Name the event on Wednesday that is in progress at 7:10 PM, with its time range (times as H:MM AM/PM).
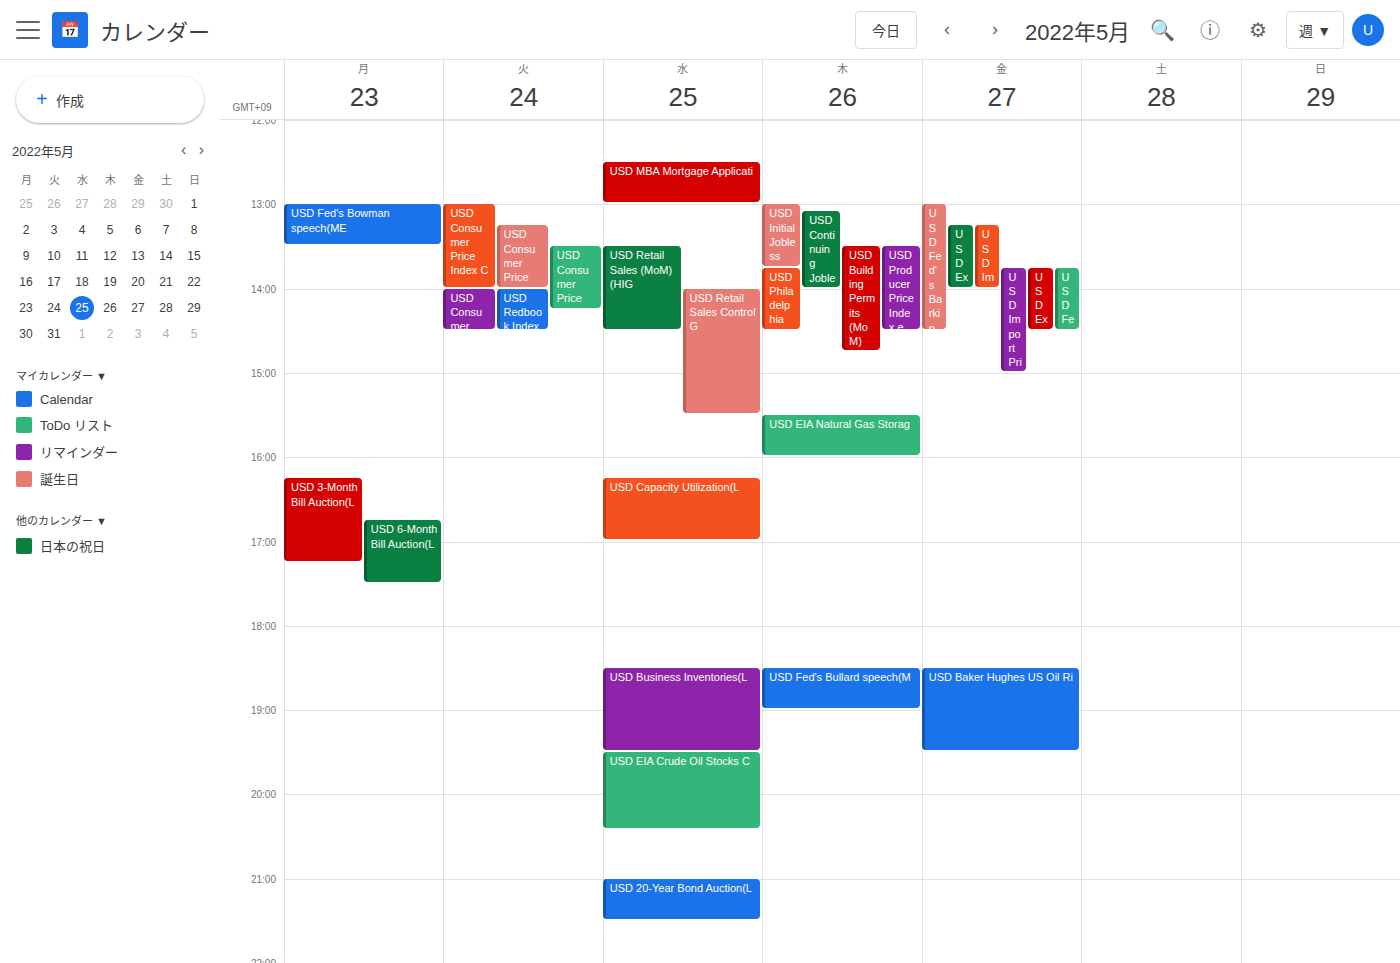
"USD Business Inventories(L", 6:30 PM to 7:30 PM